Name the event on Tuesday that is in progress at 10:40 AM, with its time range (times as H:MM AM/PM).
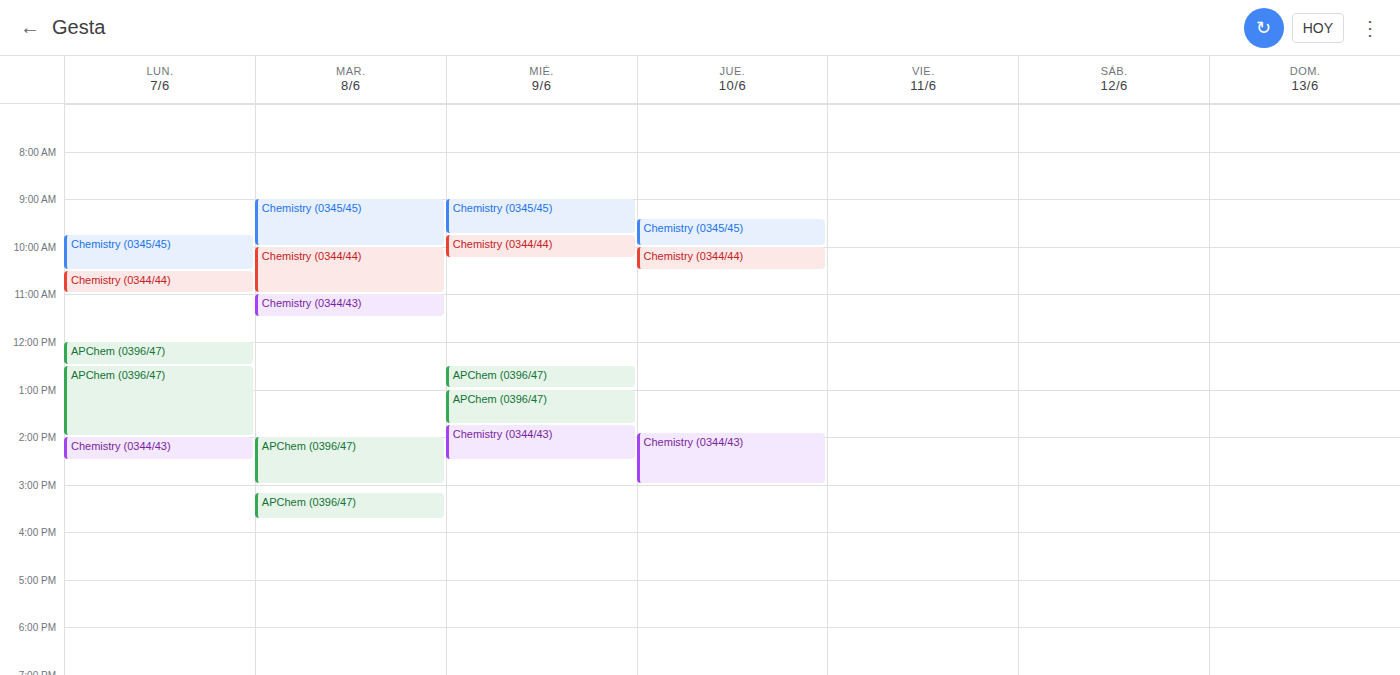
"Chemistry (0344/44)", 10:00 AM to 11:00 AM